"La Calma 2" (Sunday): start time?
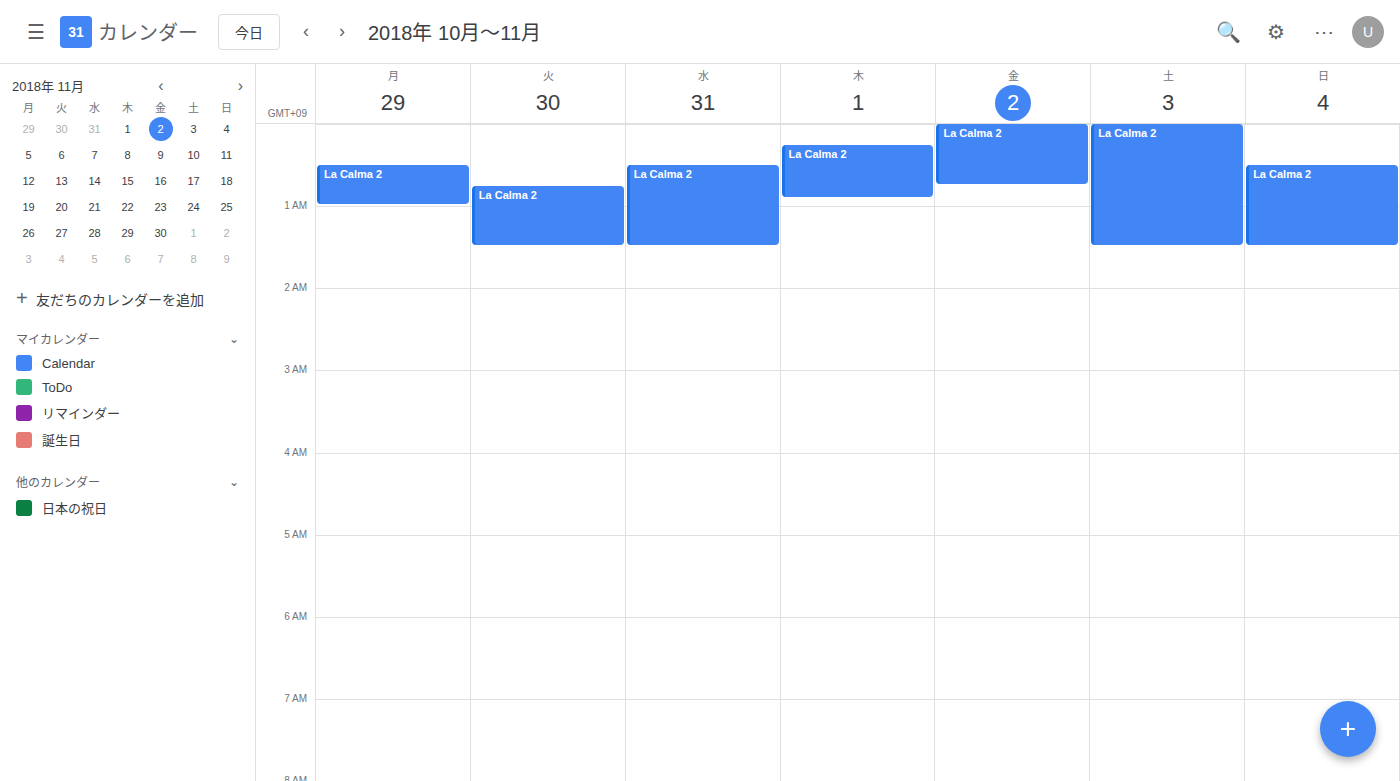
12:30 AM